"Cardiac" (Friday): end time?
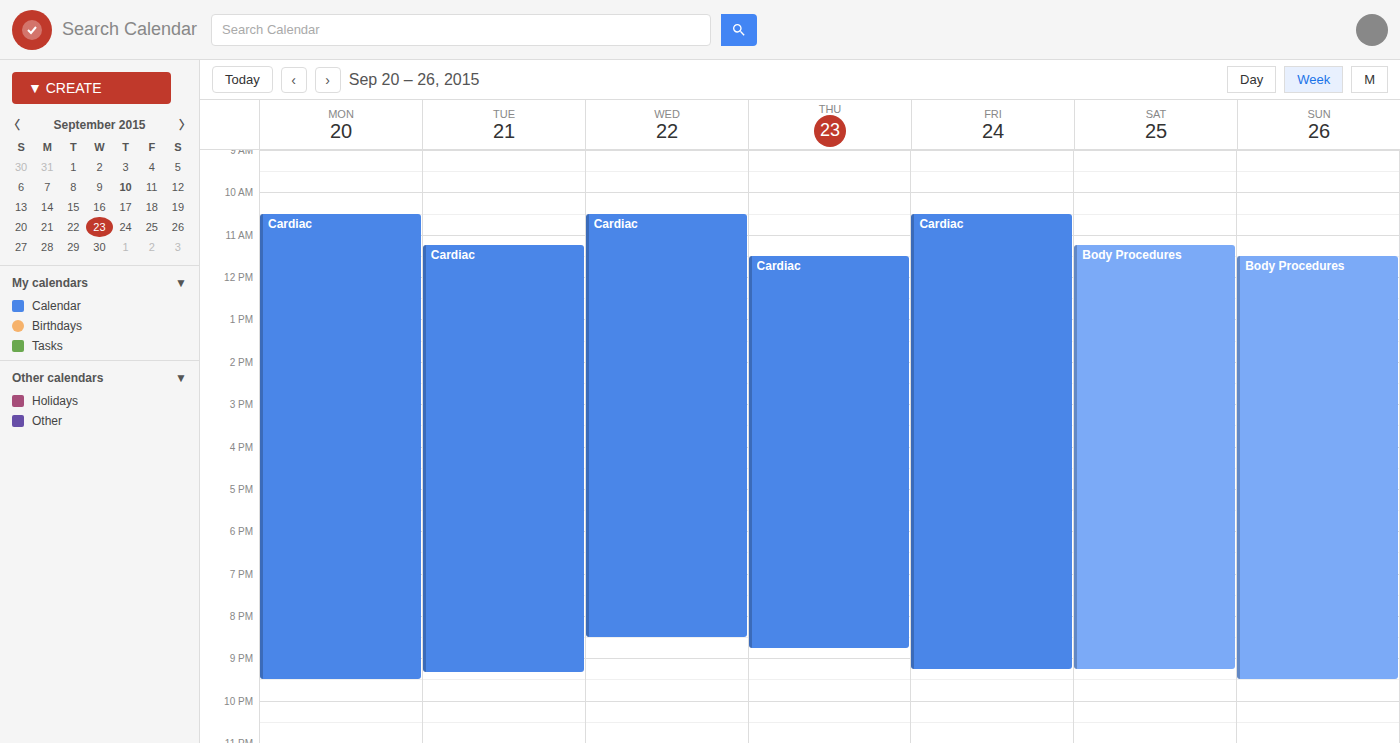
9:15 PM